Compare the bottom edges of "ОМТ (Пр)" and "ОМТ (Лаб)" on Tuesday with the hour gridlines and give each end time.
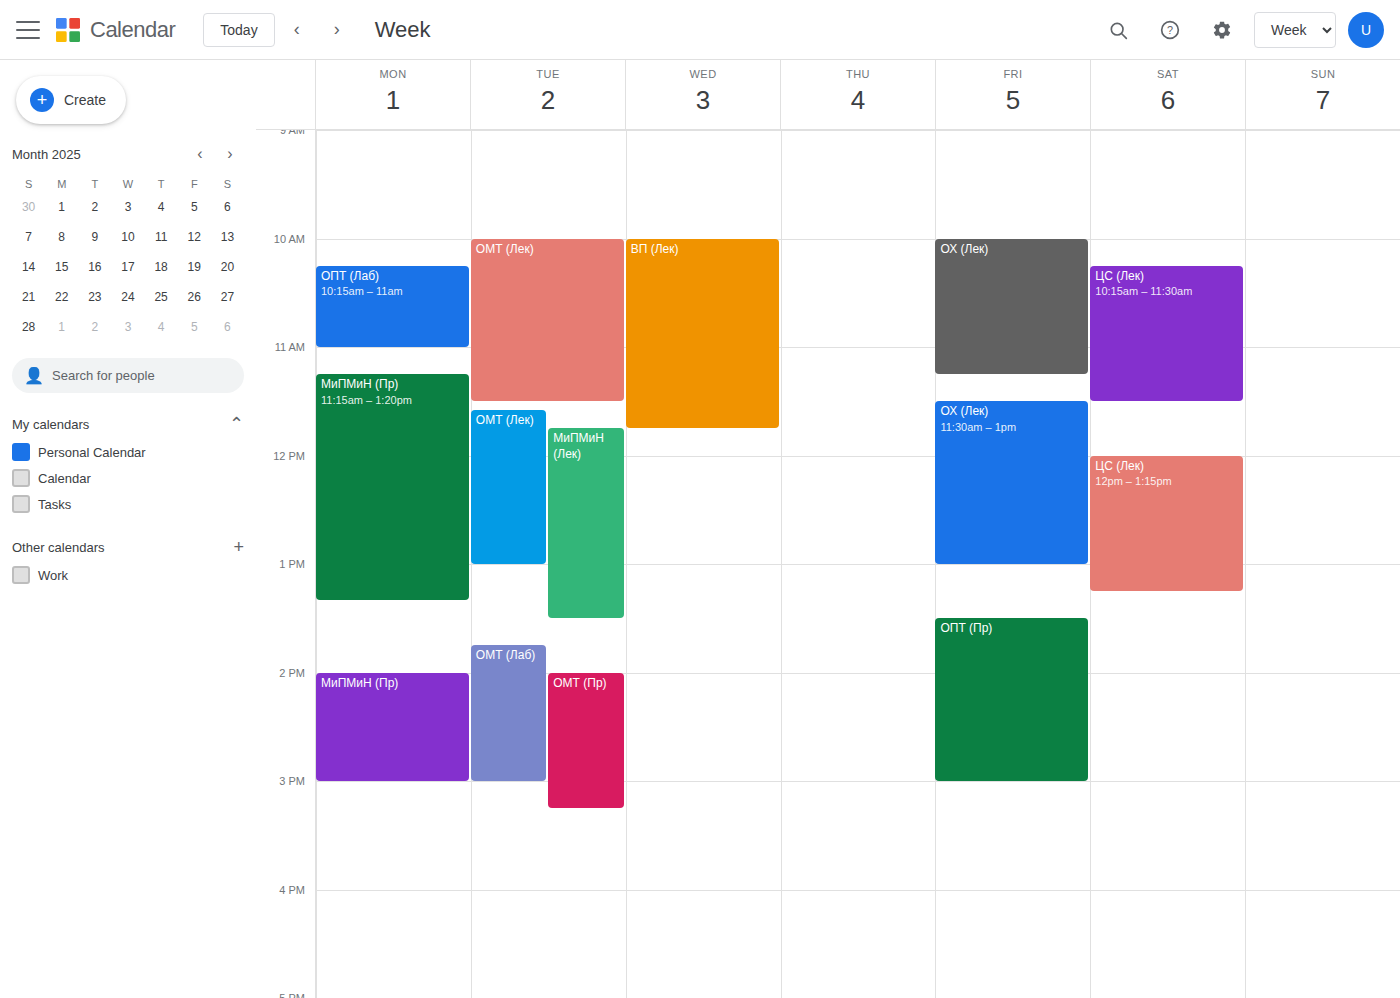
"ОМТ (Пр)": 3:15 PM, neither: a quarter of the way from the 3 PM line to the 4 PM line. "ОМТ (Лаб)": 3:00 PM, exactly on the 3 PM line.